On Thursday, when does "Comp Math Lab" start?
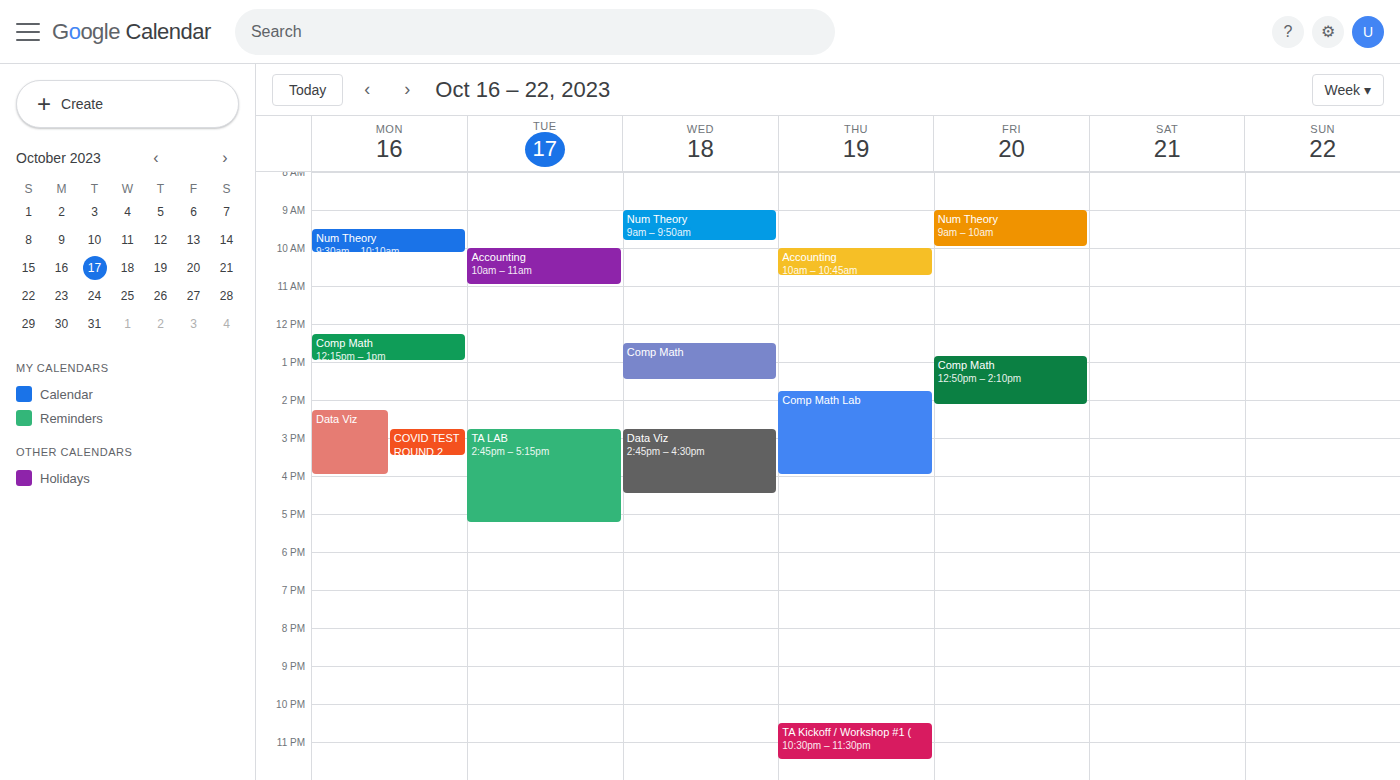
1:45 PM